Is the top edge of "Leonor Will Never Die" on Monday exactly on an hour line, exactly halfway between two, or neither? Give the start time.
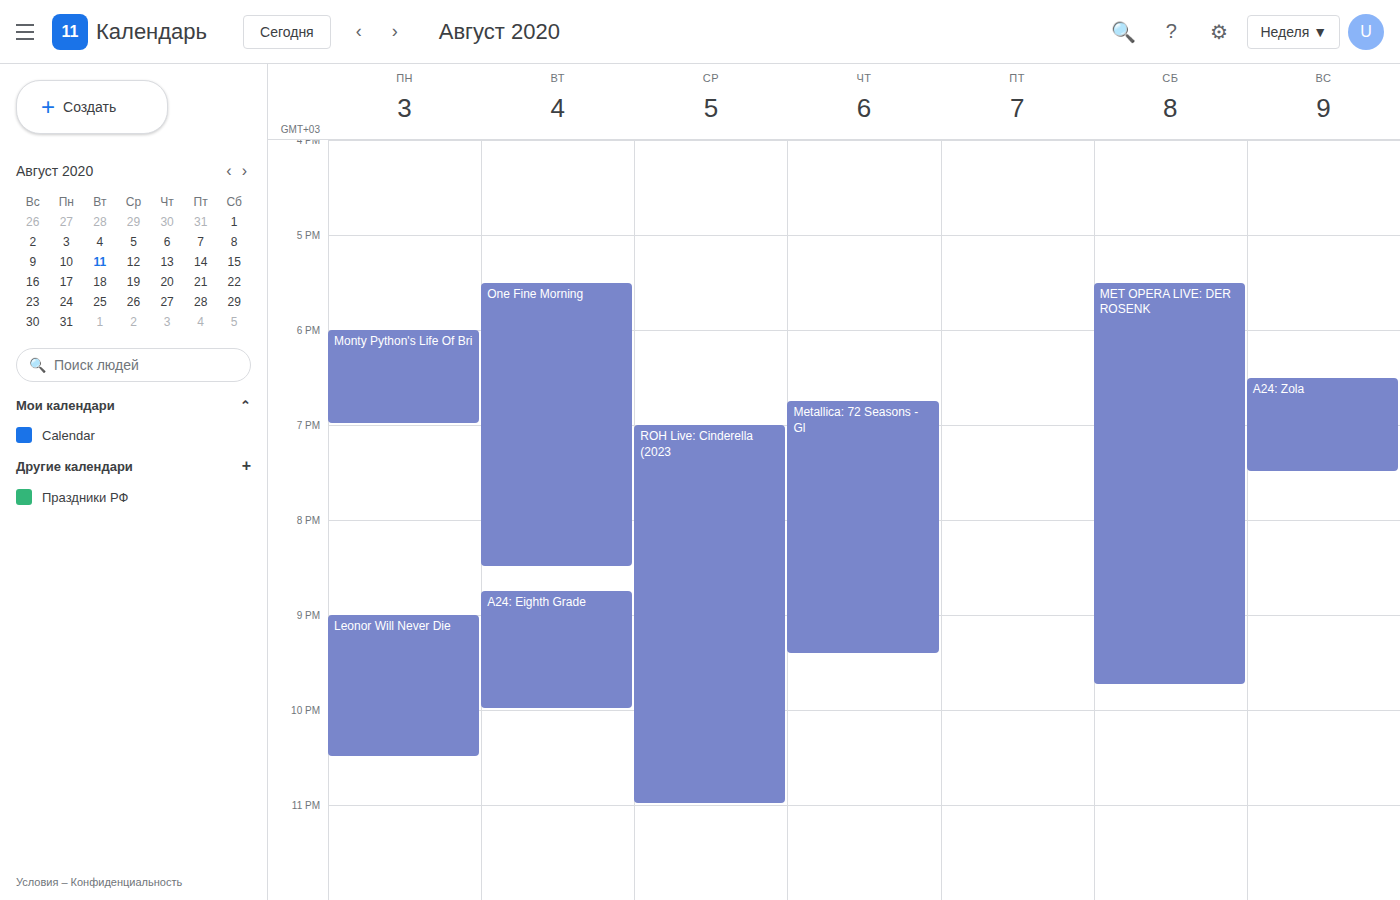
21:00 -- exactly on the 21:00 line.